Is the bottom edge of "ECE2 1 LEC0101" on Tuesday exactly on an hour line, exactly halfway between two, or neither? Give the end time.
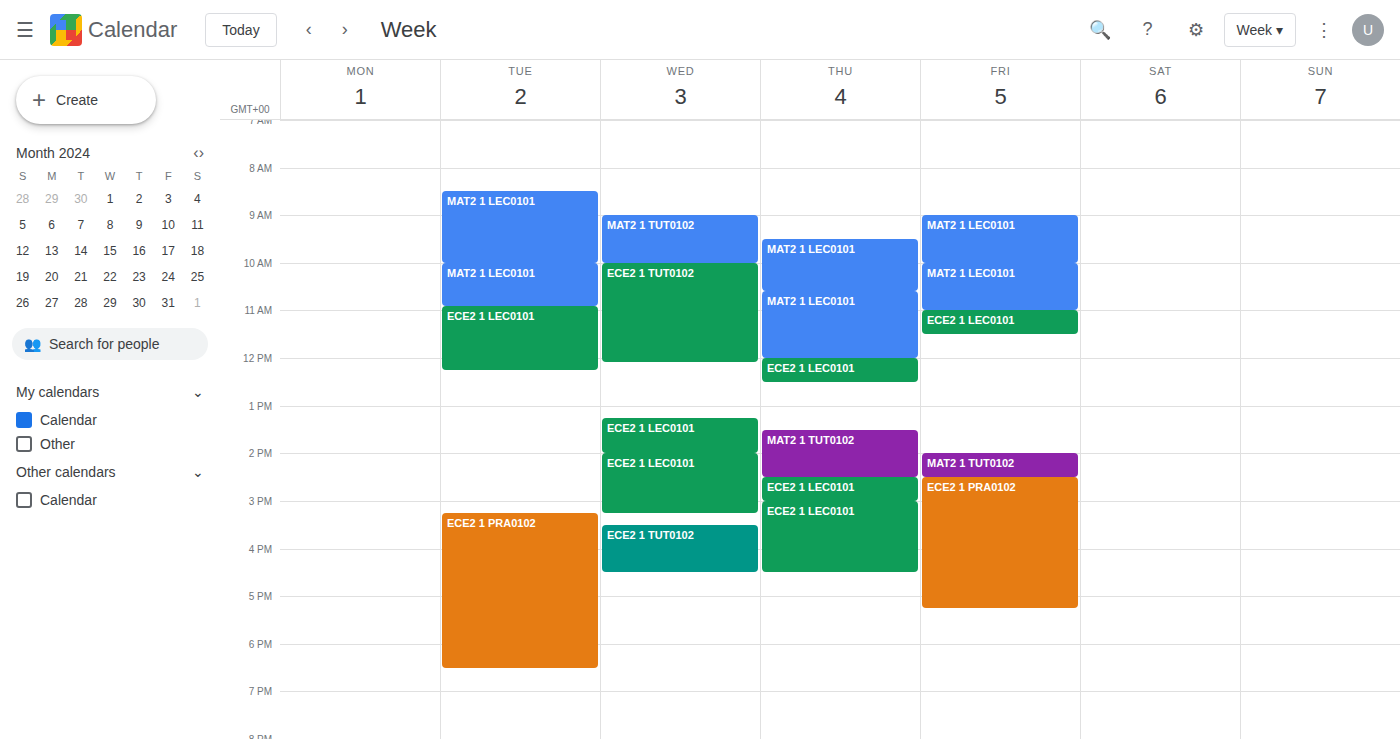
12:15 PM -- neither: a quarter of the way from the 12 PM line to the 1 PM line.